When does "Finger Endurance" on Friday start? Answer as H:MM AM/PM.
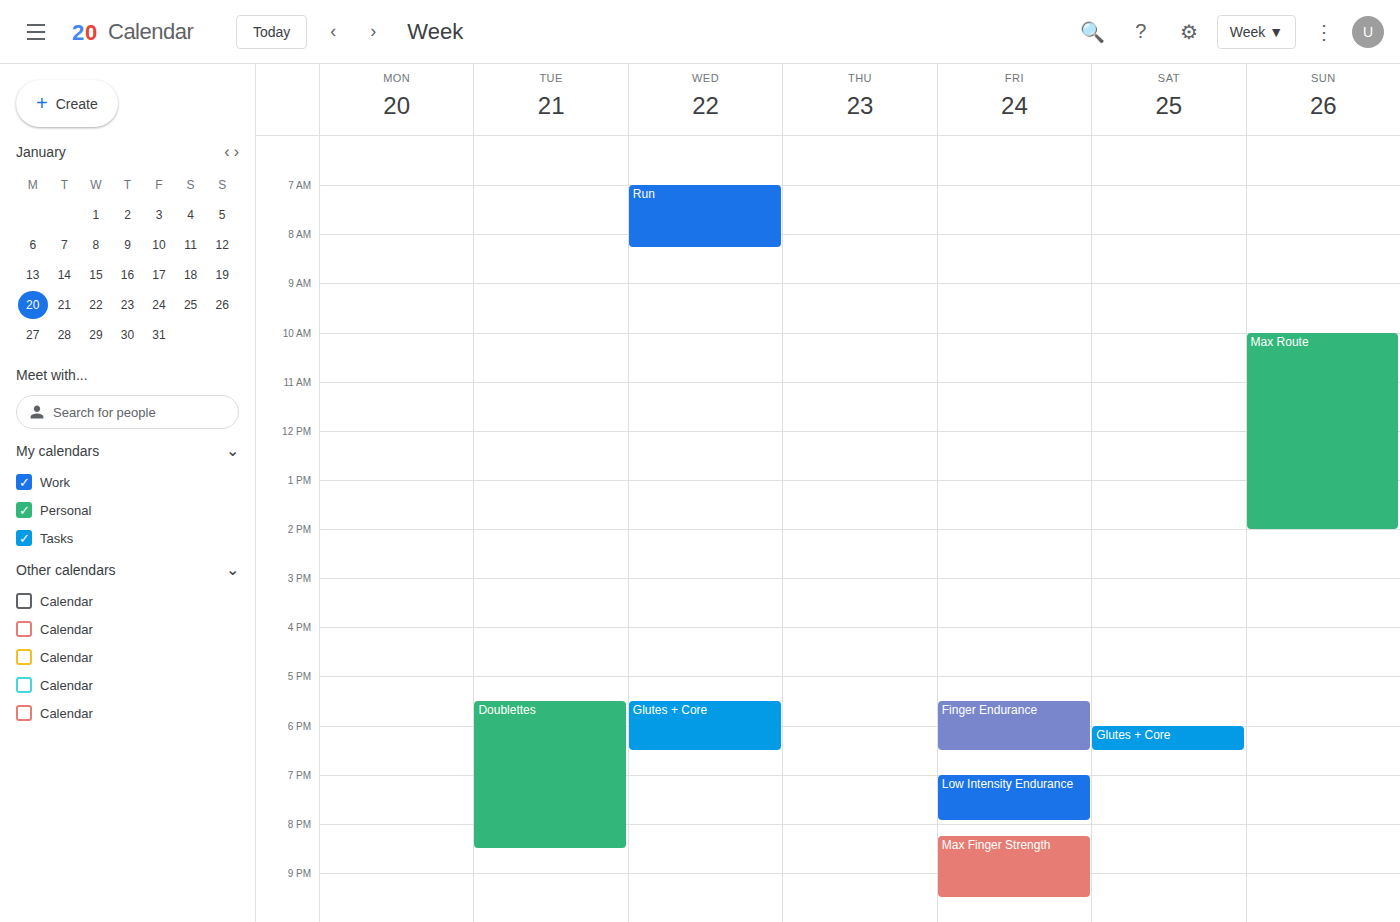
5:30 PM